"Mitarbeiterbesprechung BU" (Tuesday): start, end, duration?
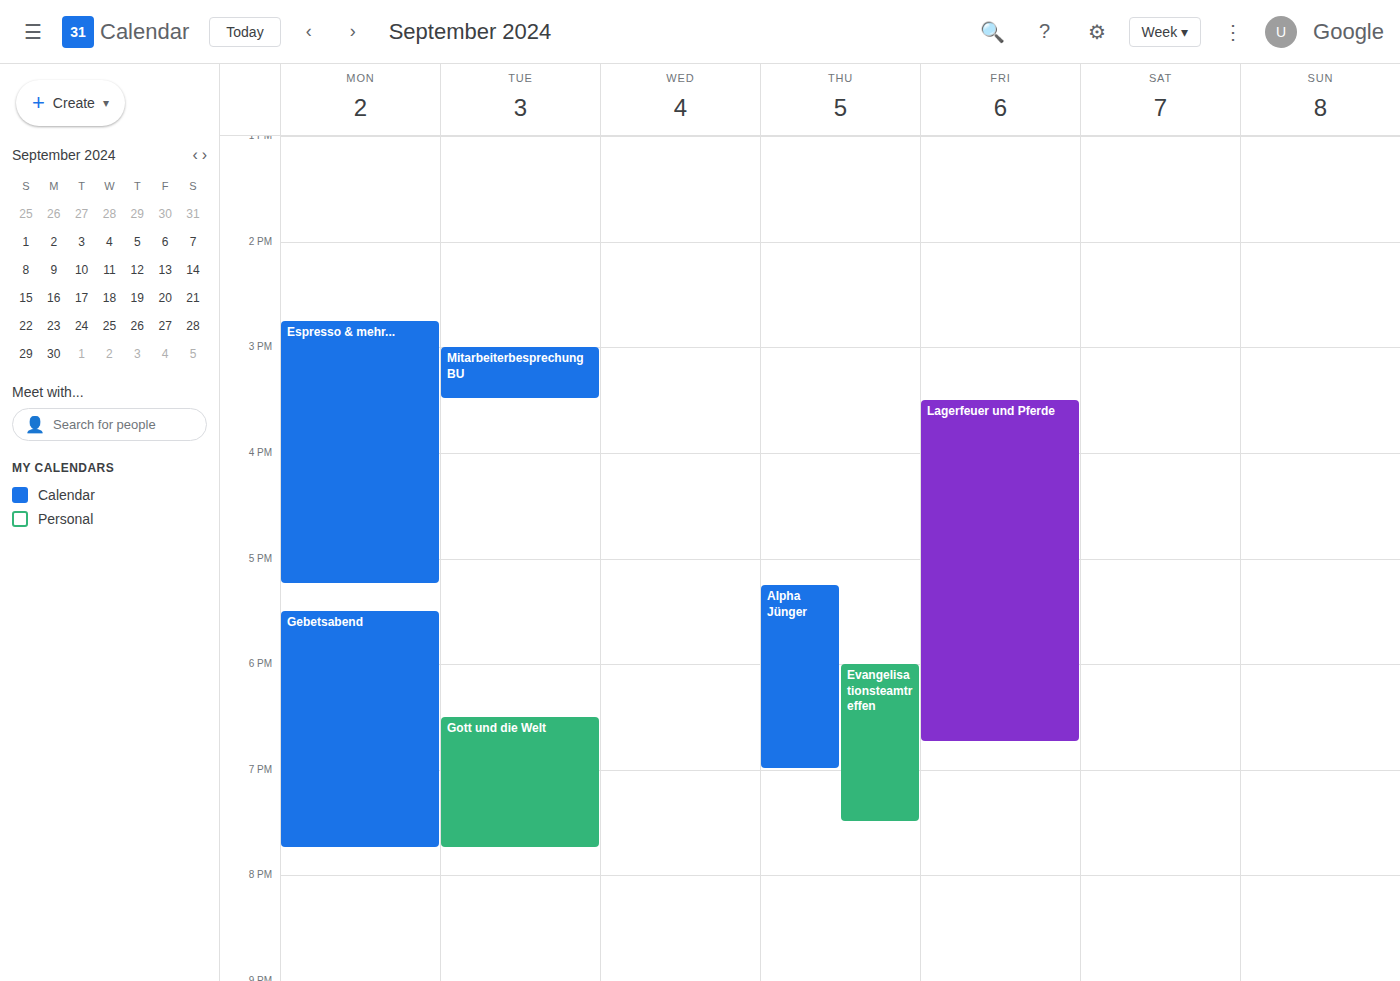
3:00 PM to 3:30 PM, 30 minutes